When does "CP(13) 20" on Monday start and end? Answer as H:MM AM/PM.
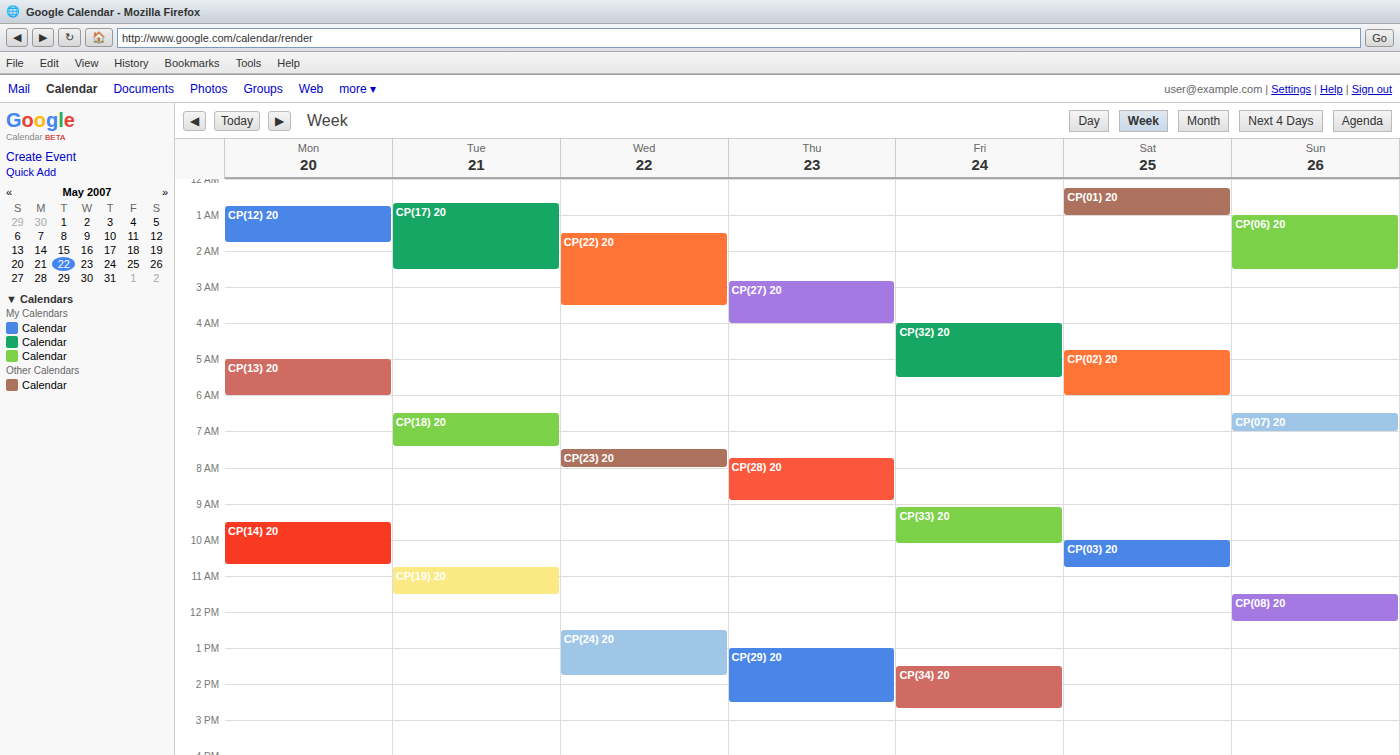
5:00 AM to 6:00 AM